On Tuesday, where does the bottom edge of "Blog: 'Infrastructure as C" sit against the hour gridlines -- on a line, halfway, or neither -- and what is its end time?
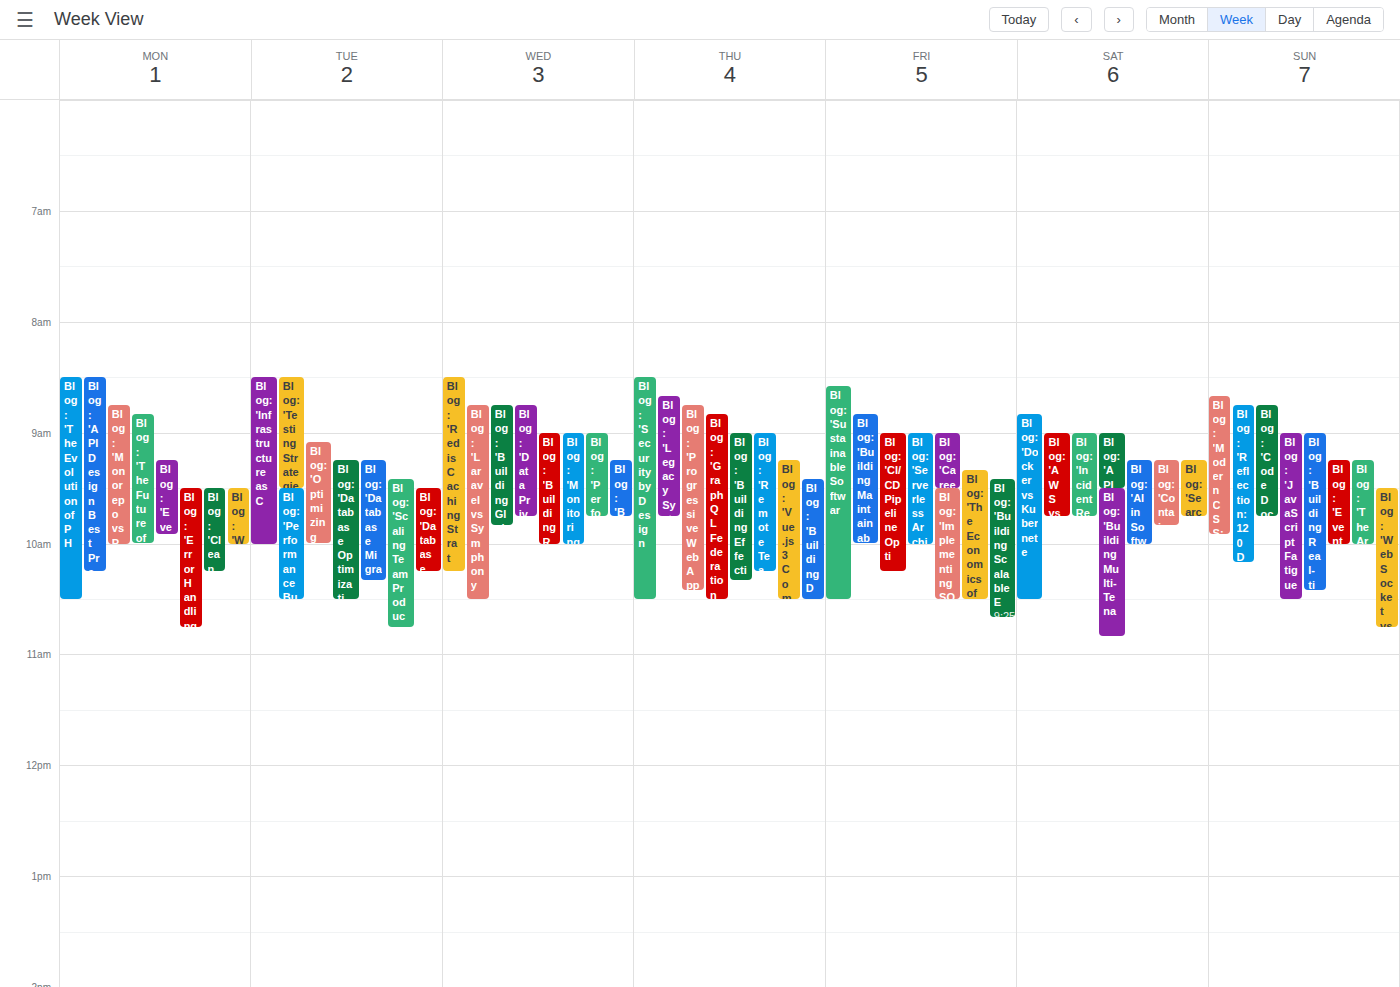
10:00 AM -- exactly on the 10 AM line.